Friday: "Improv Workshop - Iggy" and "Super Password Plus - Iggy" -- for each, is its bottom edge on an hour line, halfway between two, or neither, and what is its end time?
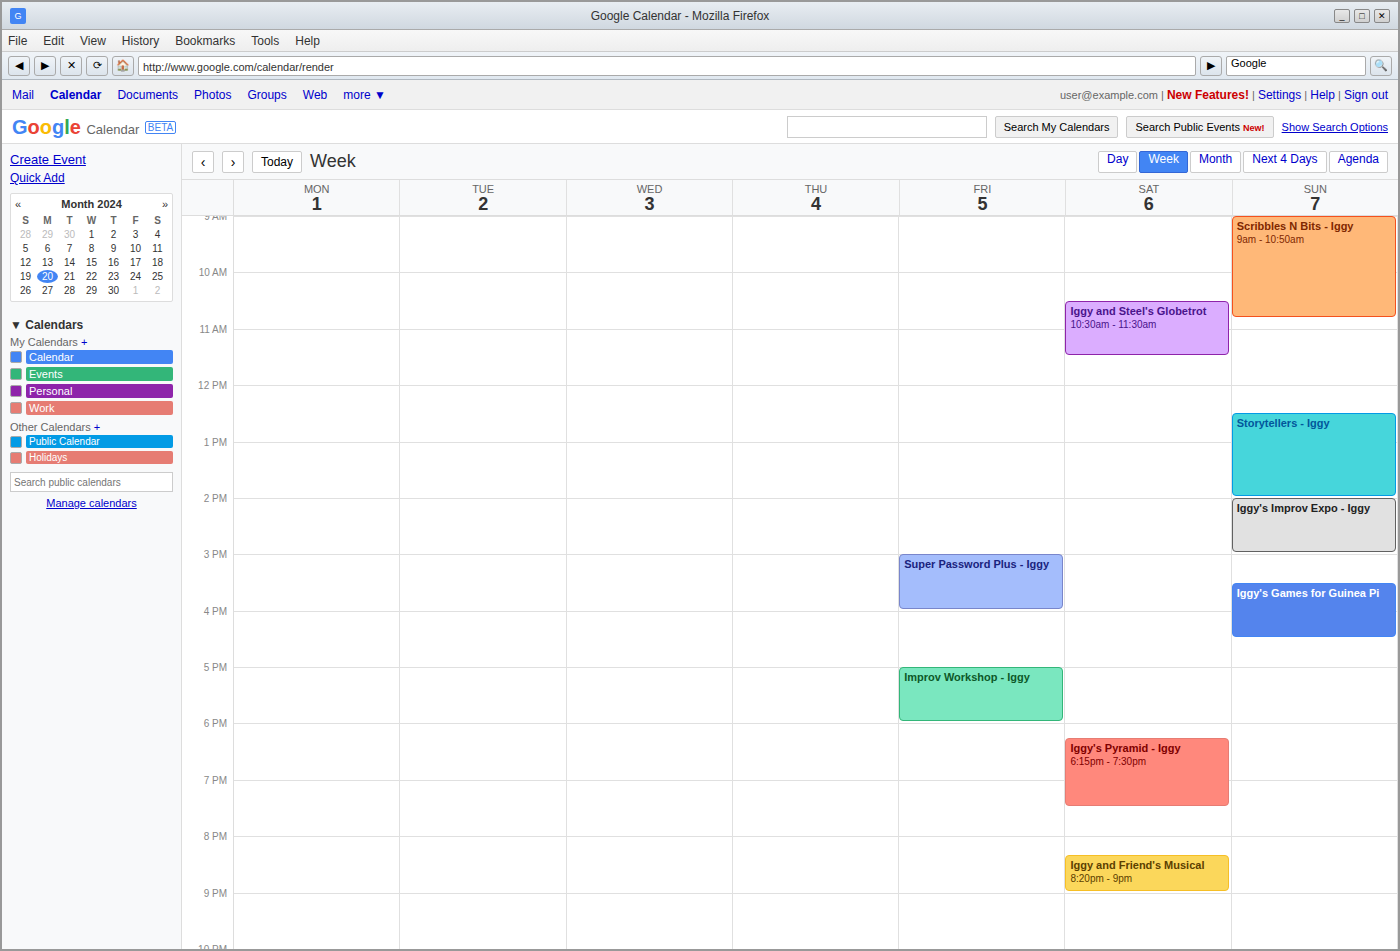
"Improv Workshop - Iggy": 6:00 PM, exactly on the 6 PM line. "Super Password Plus - Iggy": 4:00 PM, exactly on the 4 PM line.